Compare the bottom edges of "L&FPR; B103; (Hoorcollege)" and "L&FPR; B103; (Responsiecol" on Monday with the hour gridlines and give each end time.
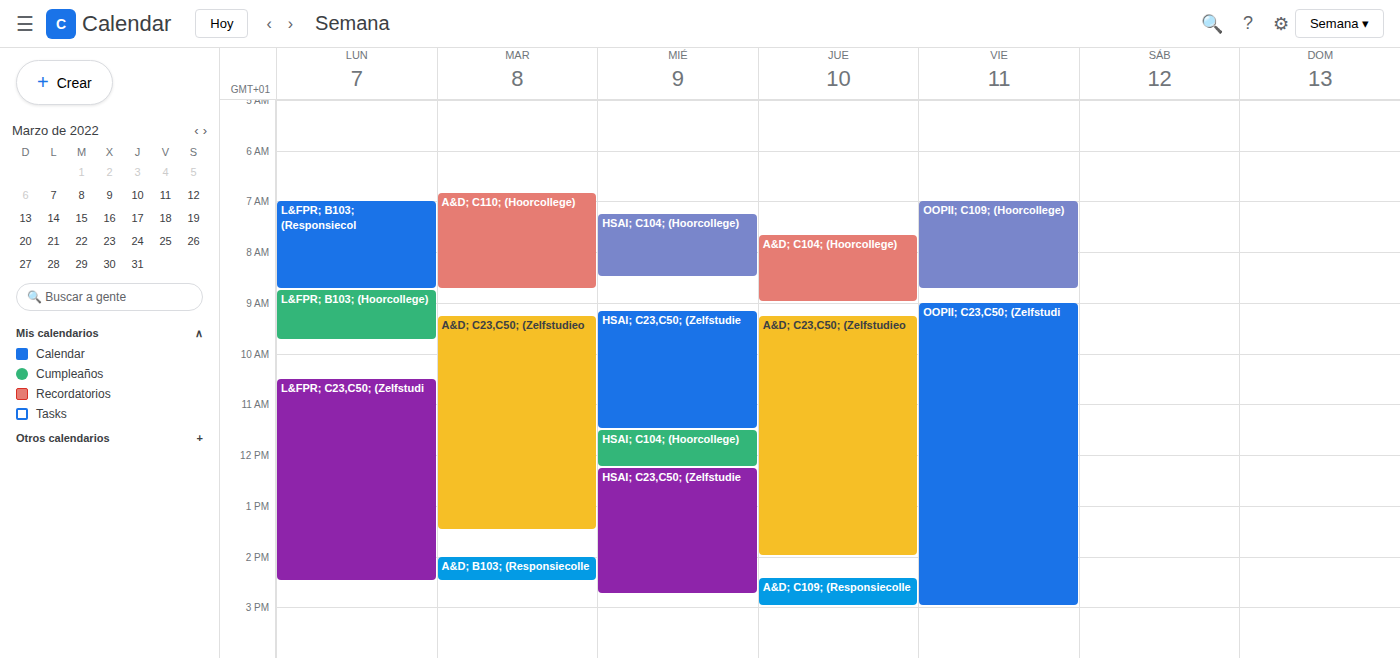
"L&FPR; B103; (Hoorcollege)": 9:45 AM, neither: three quarters of the way from the 9 AM line to the 10 AM line. "L&FPR; B103; (Responsiecol": 8:45 AM, neither: three quarters of the way from the 8 AM line to the 9 AM line.